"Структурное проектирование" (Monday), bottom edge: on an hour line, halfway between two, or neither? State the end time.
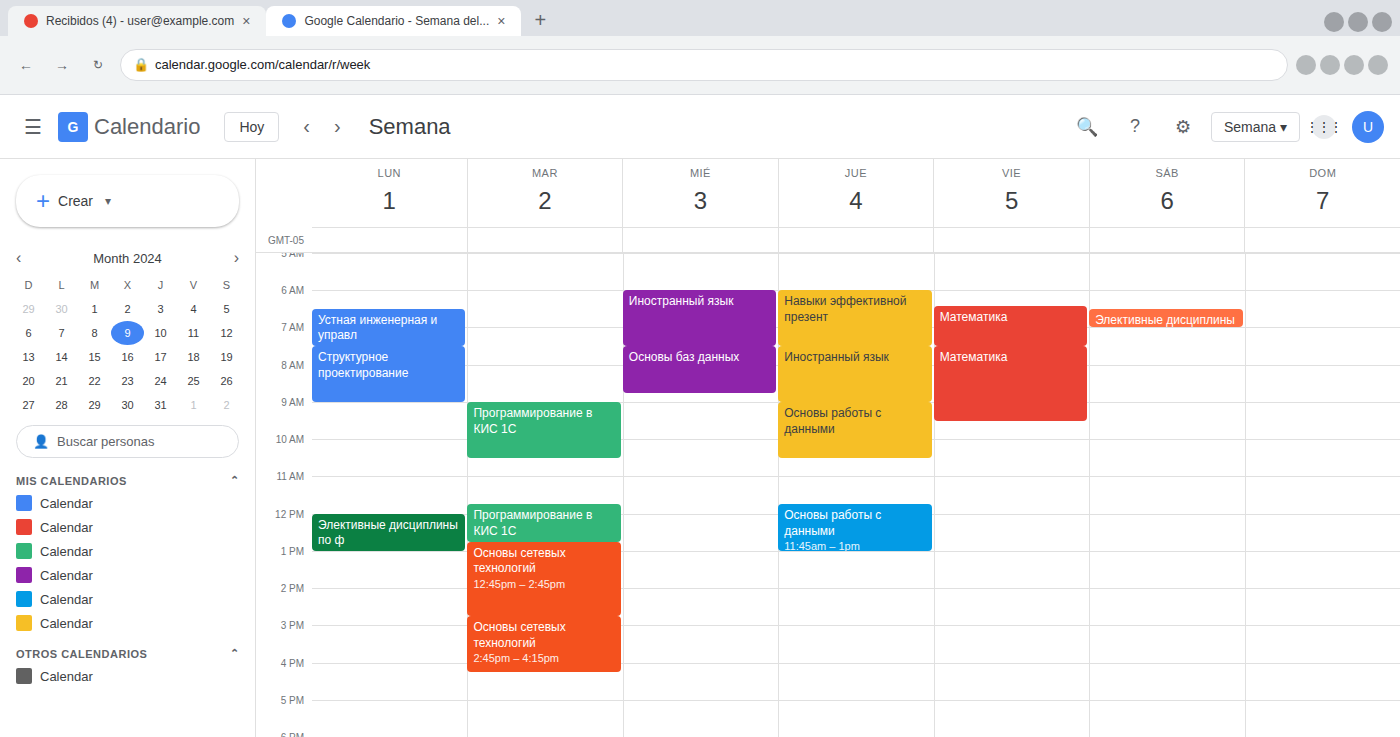
9:00 AM -- exactly on the 9 AM line.